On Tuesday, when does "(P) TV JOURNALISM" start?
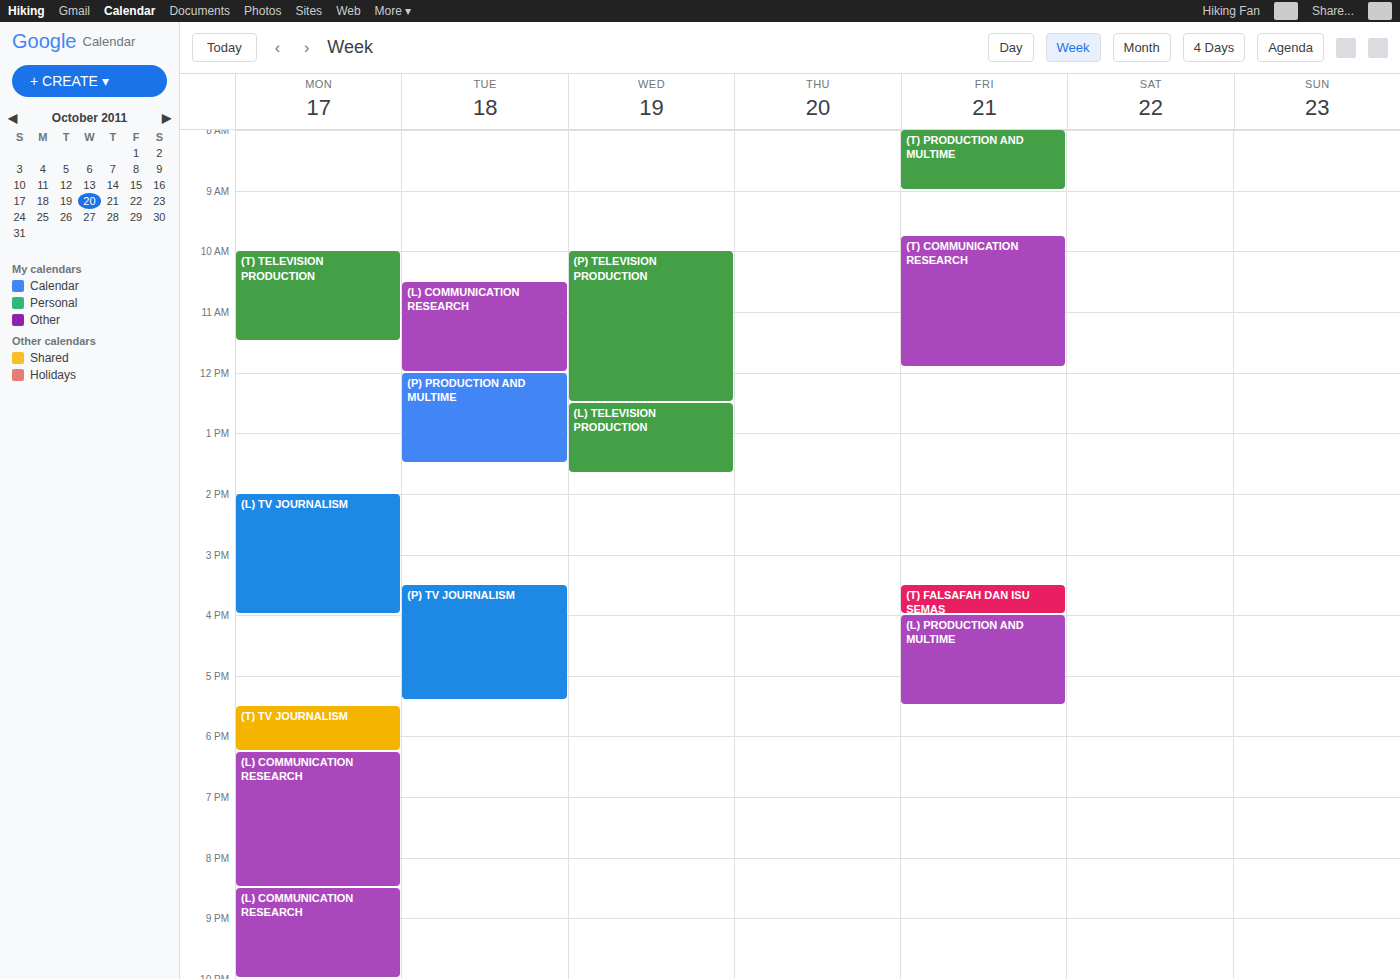
3:30 PM